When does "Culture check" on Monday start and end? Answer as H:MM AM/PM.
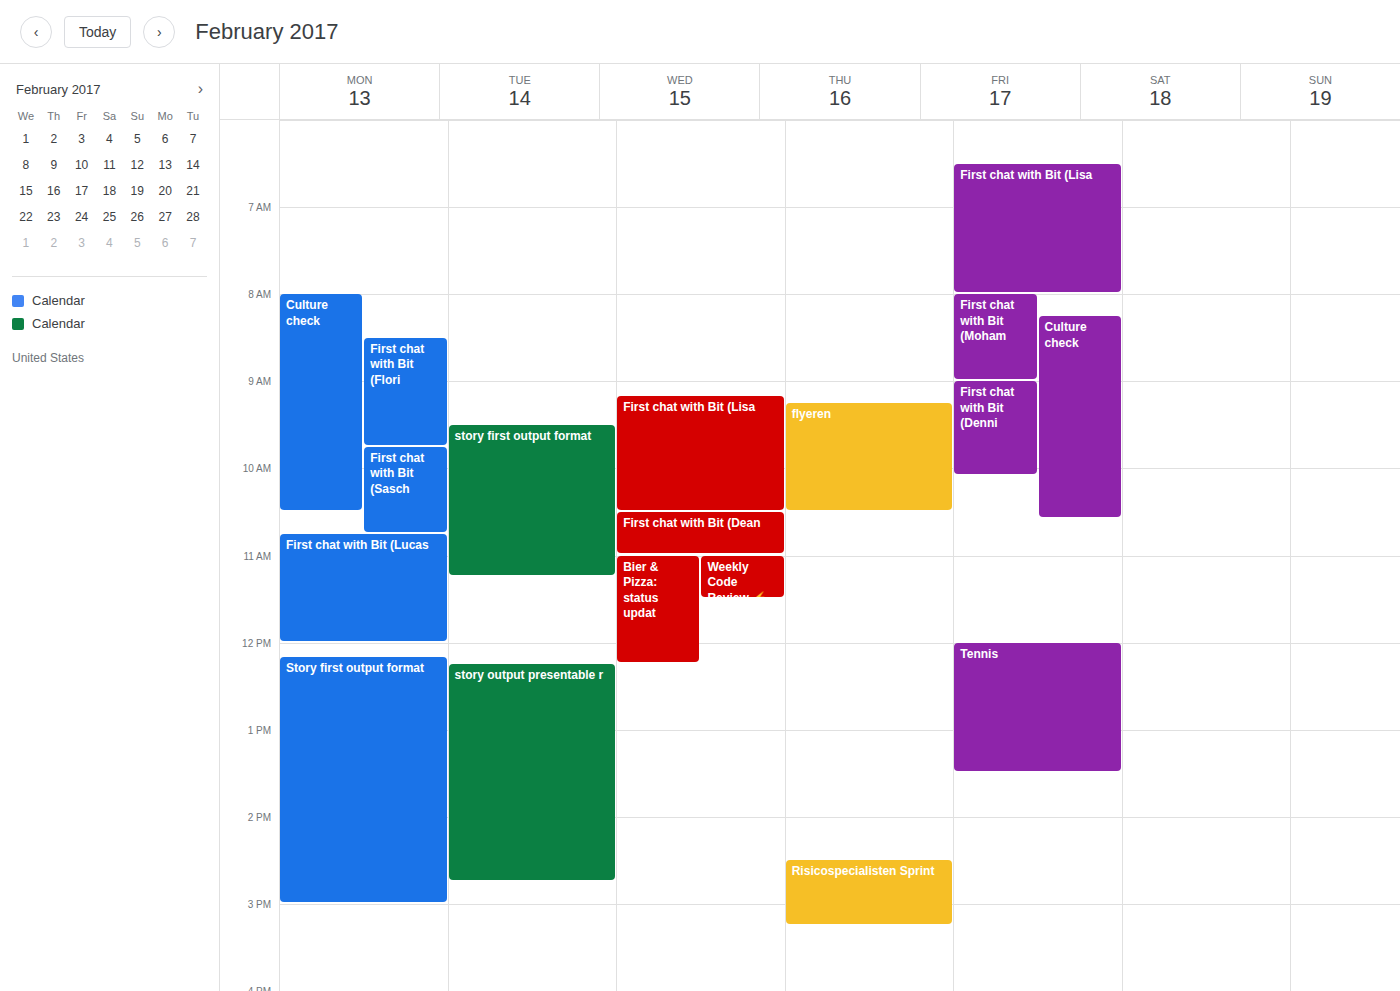
8:00 AM to 10:30 AM